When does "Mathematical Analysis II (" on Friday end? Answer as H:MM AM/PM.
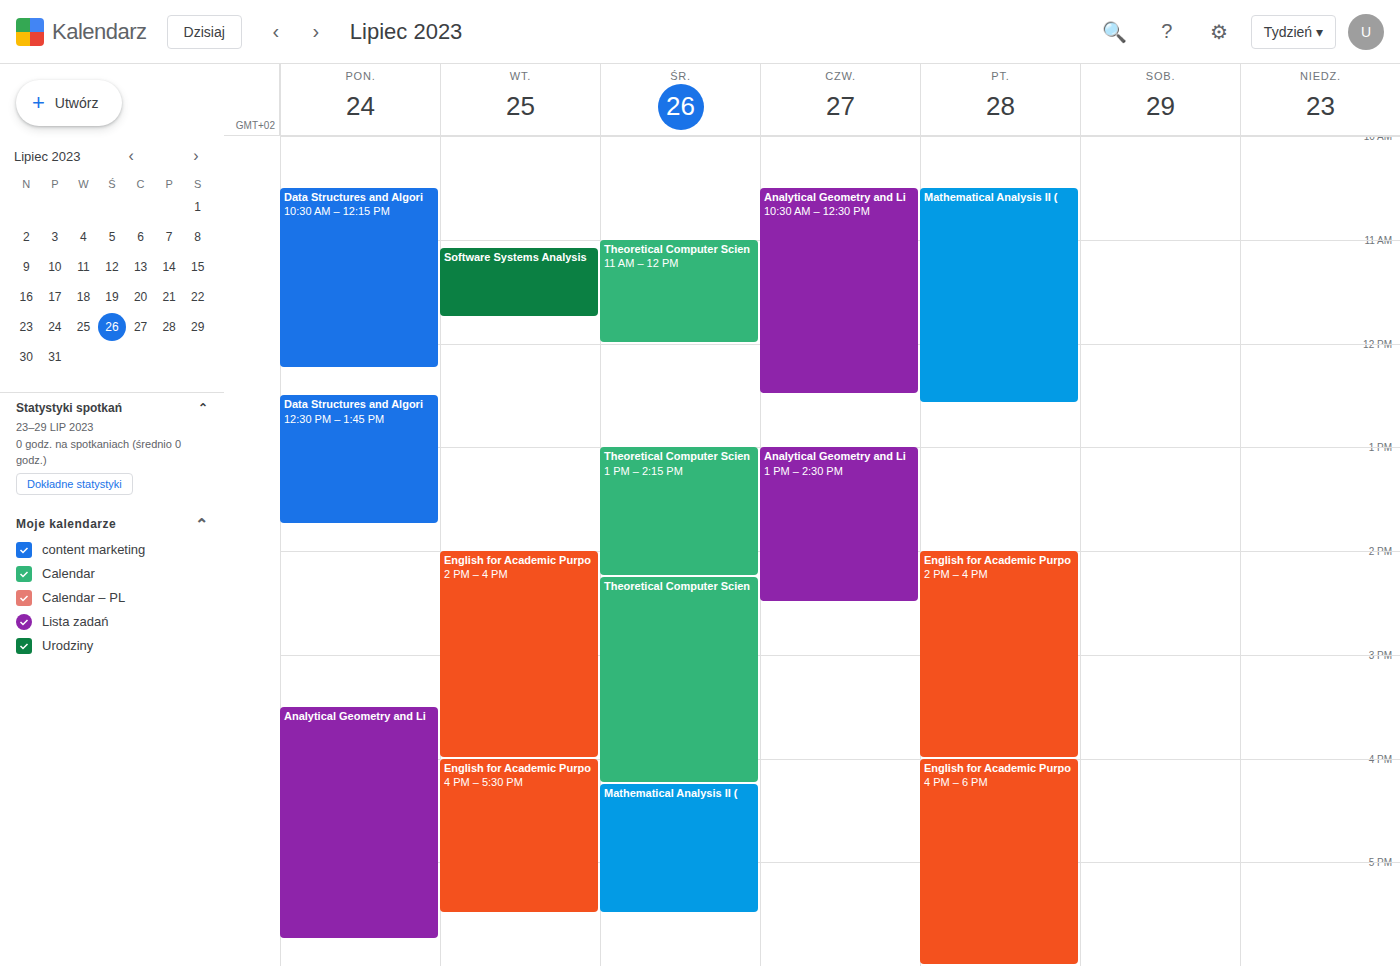
12:35 PM